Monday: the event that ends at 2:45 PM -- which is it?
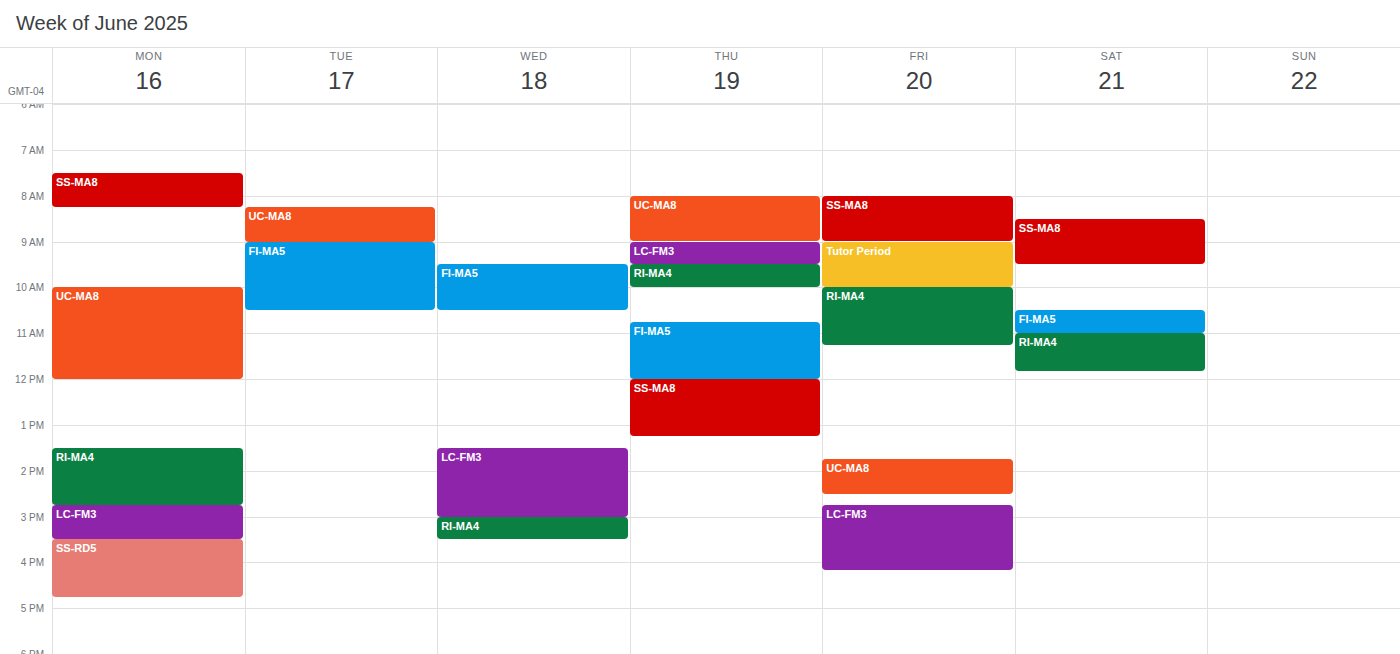
"RI-MA4"